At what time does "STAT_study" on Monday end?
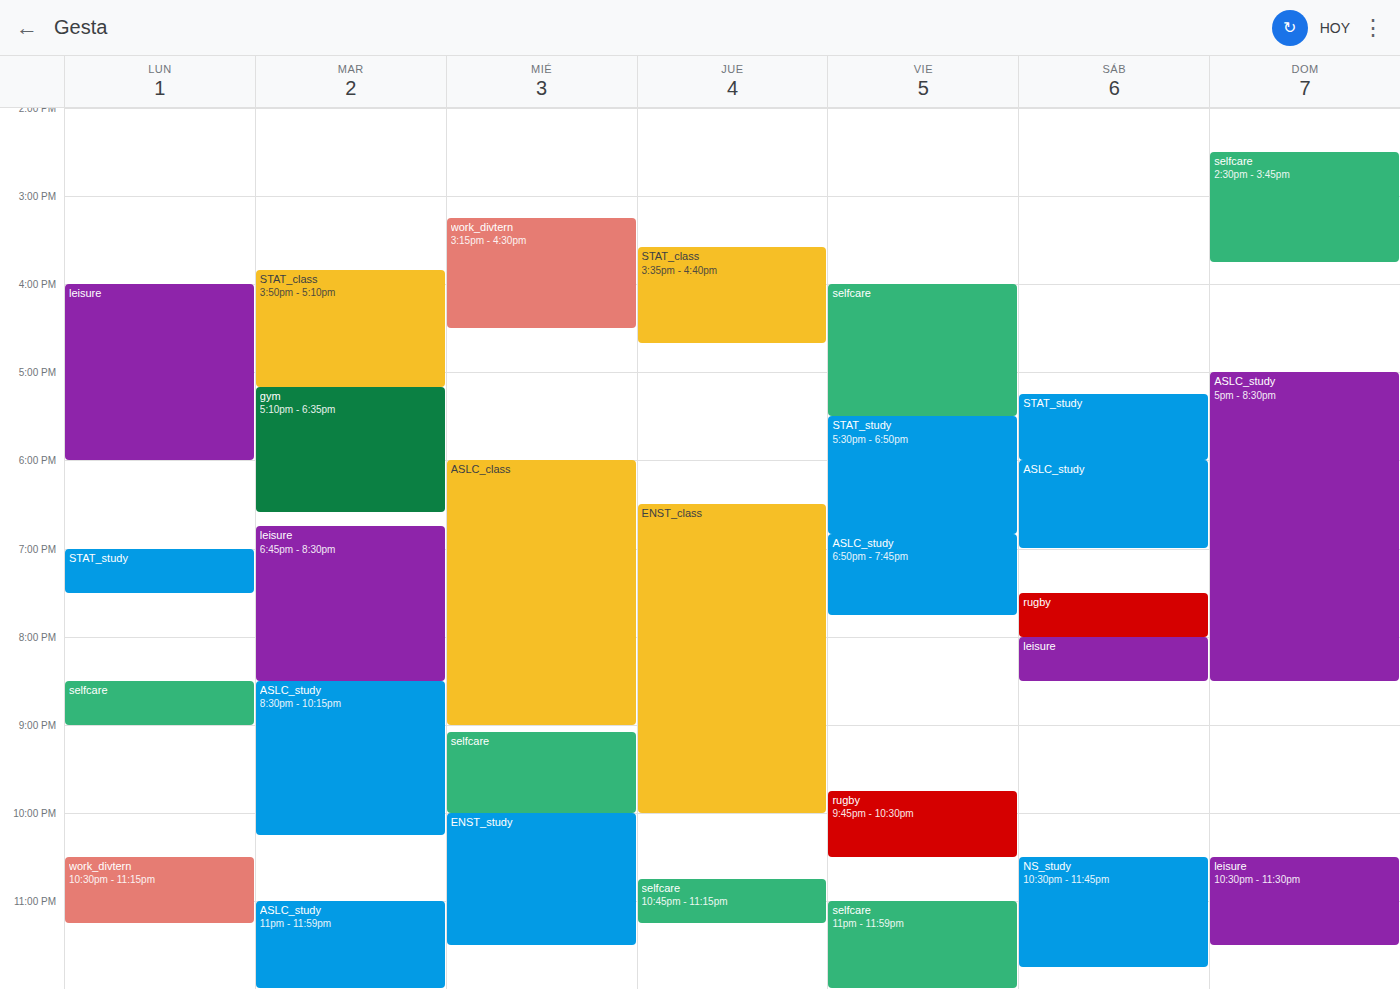
7:30 PM